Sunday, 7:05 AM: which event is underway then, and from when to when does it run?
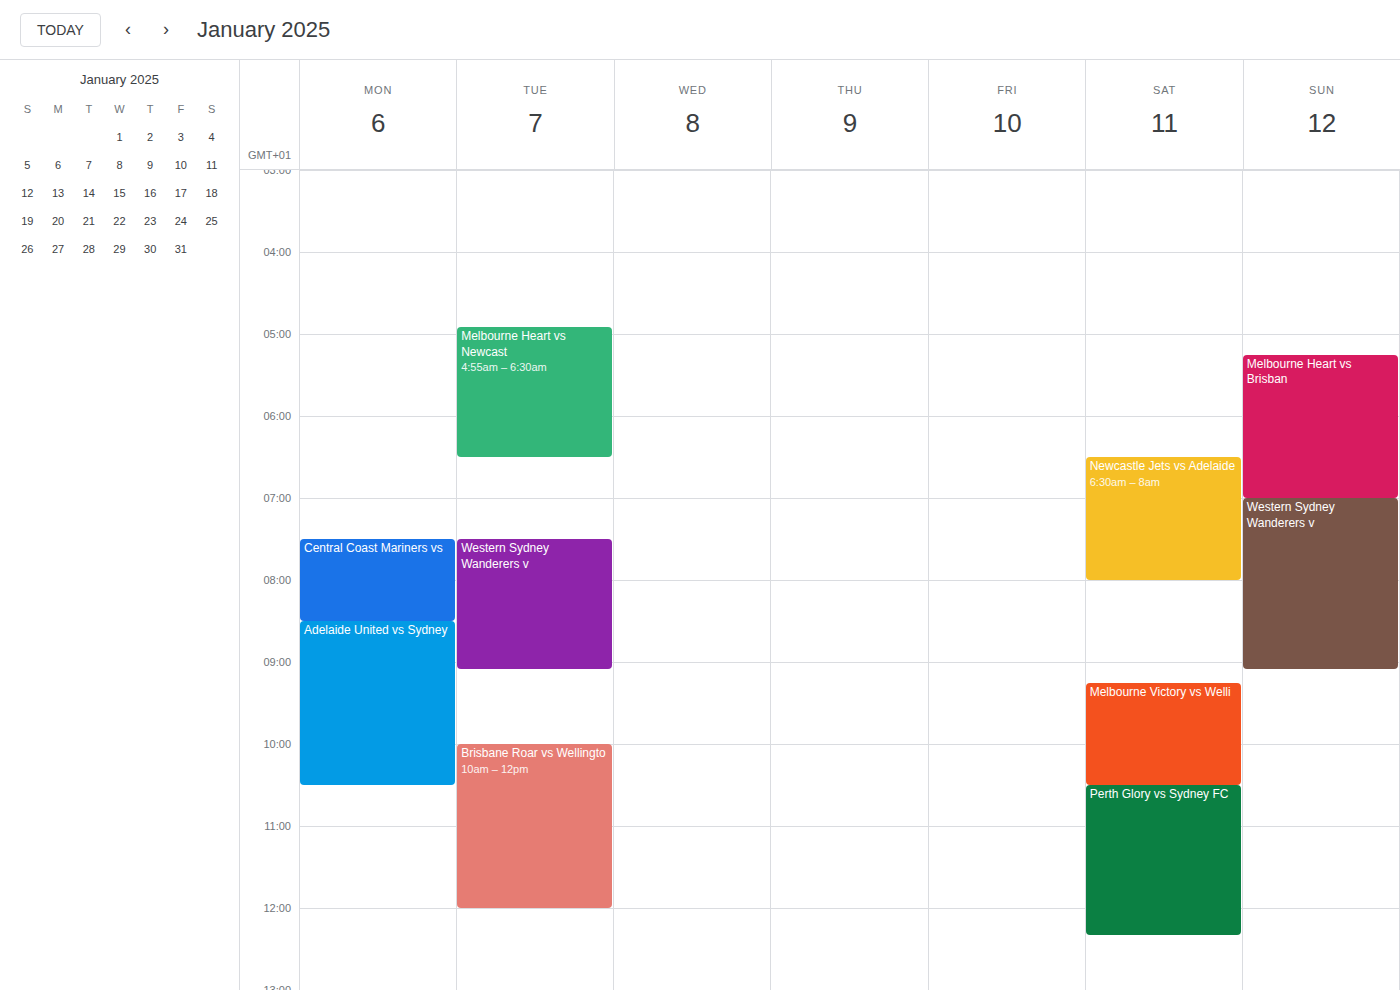
"Western Sydney Wanderers v", 7:00 AM to 9:05 AM